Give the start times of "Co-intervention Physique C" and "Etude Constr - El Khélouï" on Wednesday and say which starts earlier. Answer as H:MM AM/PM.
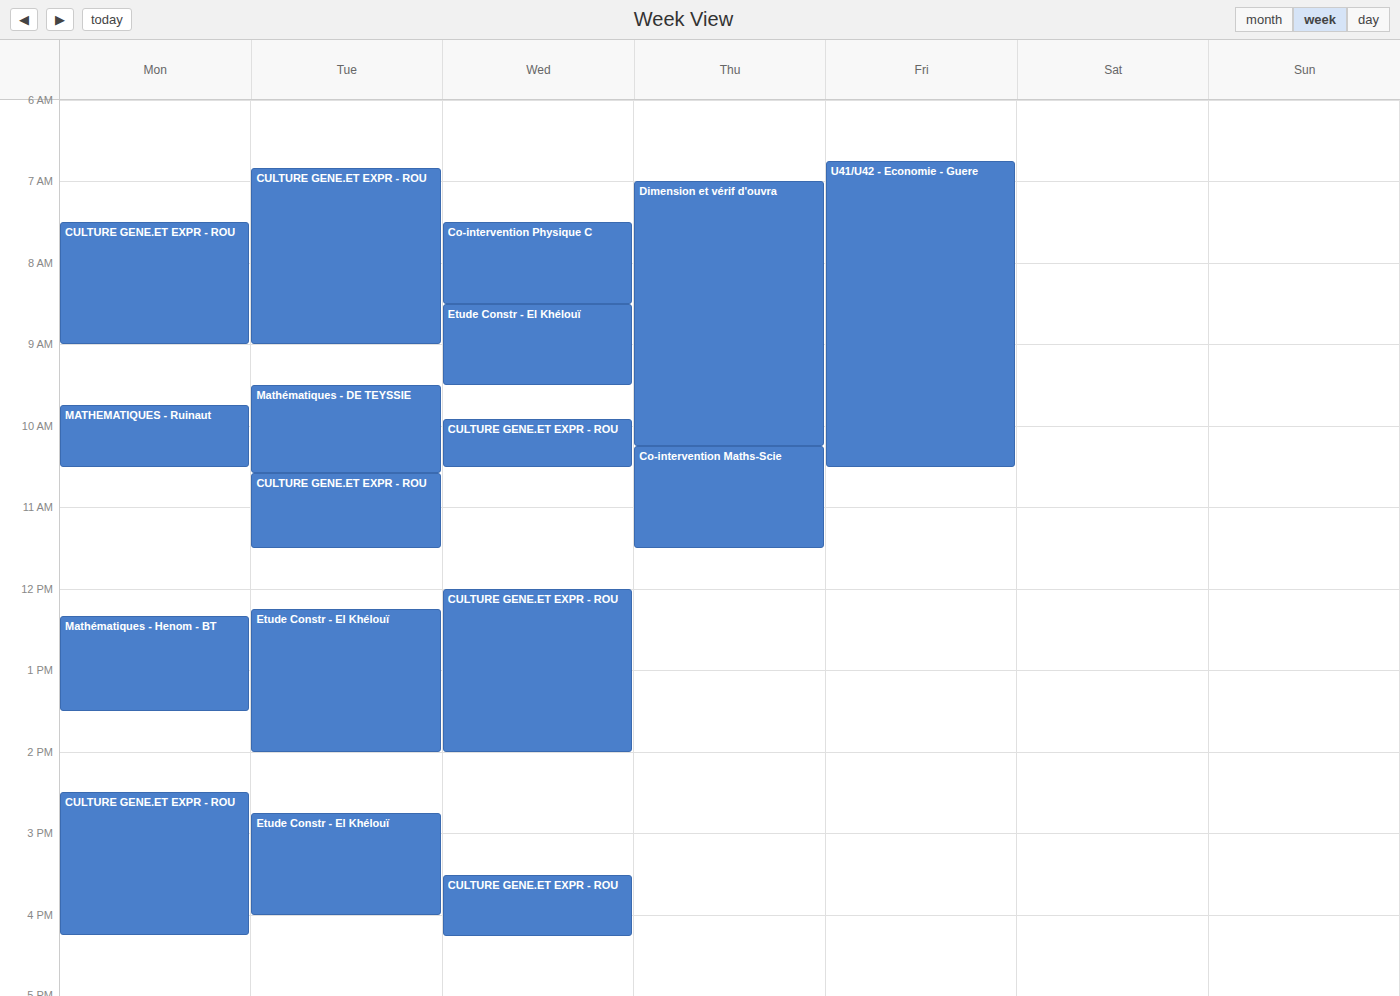
"Co-intervention Physique C" 7:30 AM; "Etude Constr - El Khélouï" 8:30 AM.